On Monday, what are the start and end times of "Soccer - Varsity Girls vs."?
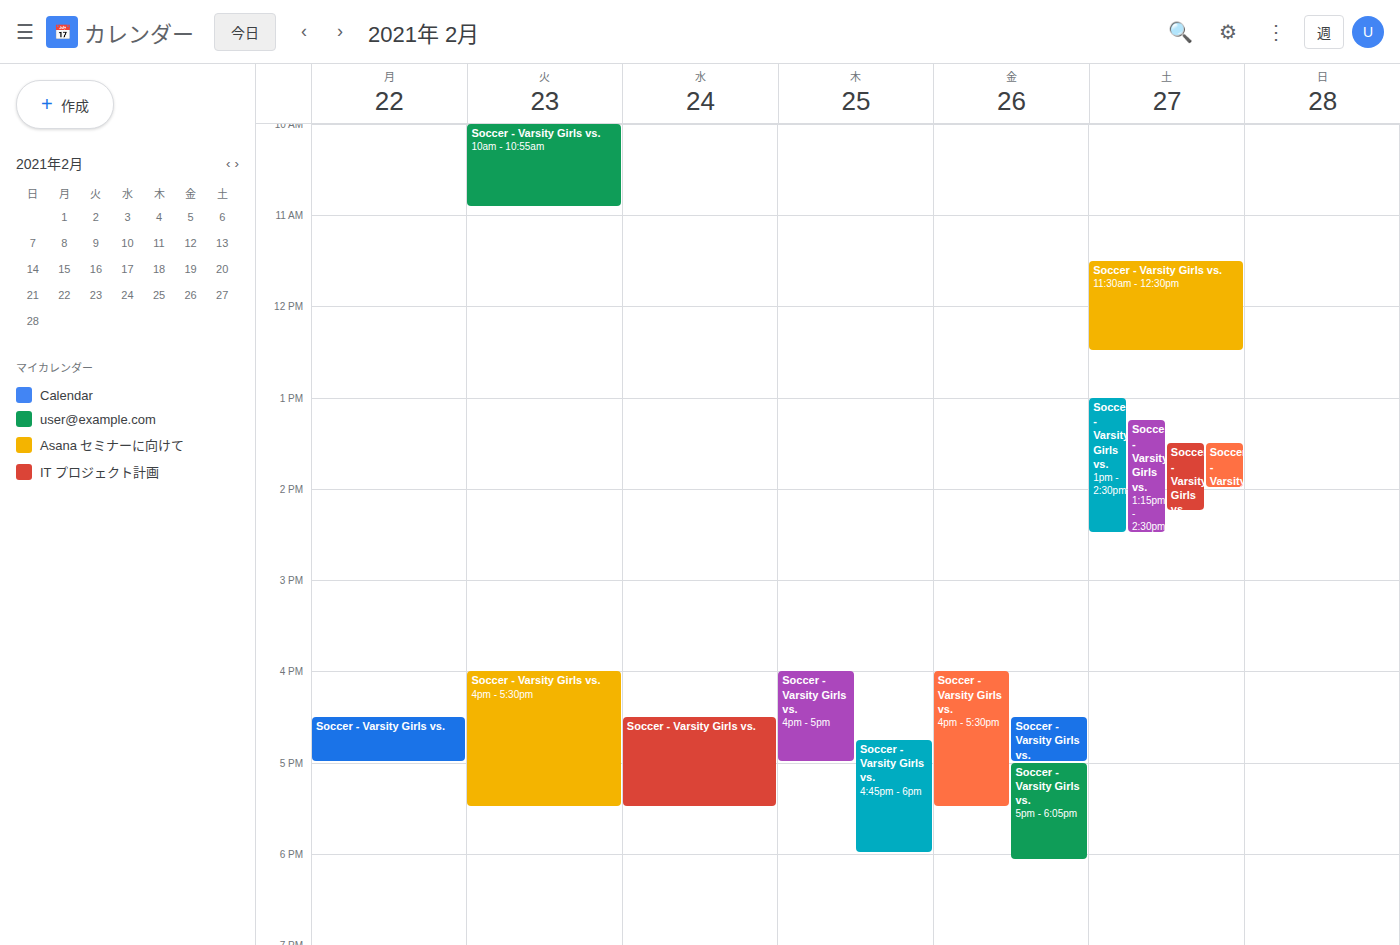
4:30 PM to 5:00 PM